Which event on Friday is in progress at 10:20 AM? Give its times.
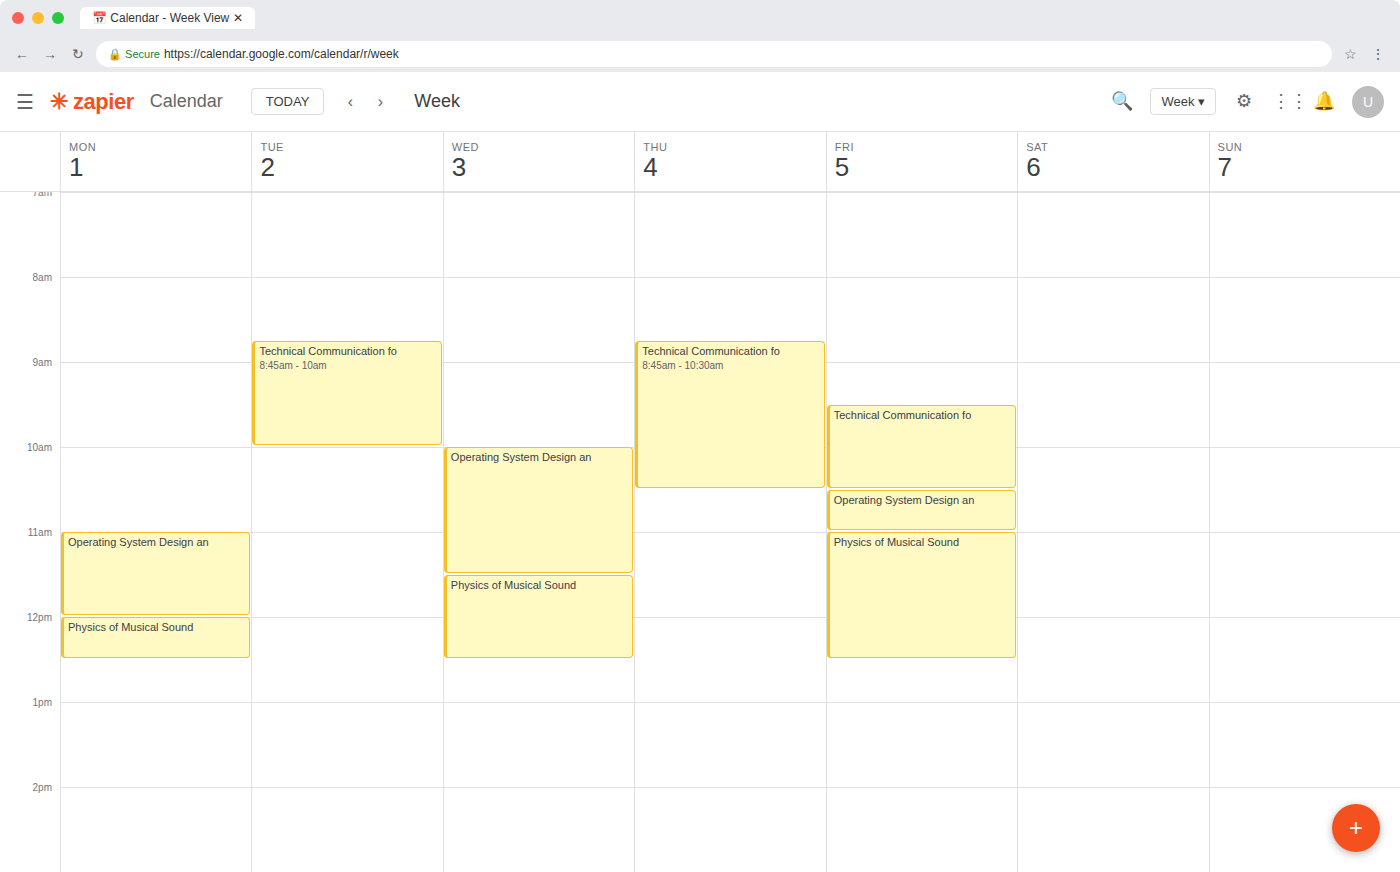
"Technical Communication fo", 9:30 AM to 10:30 AM